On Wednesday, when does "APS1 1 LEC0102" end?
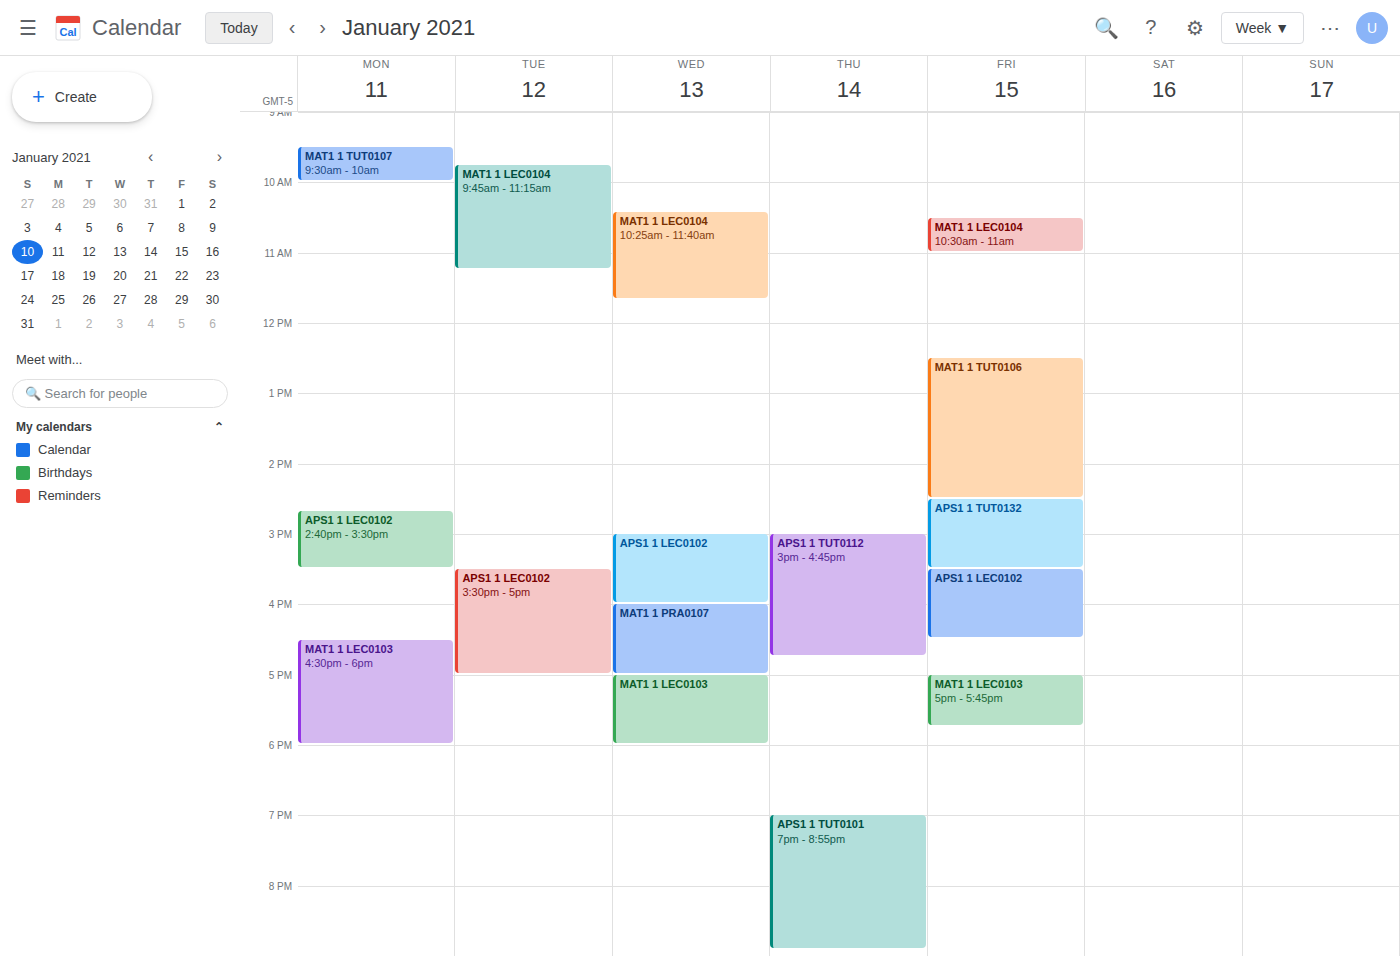
4:00 PM